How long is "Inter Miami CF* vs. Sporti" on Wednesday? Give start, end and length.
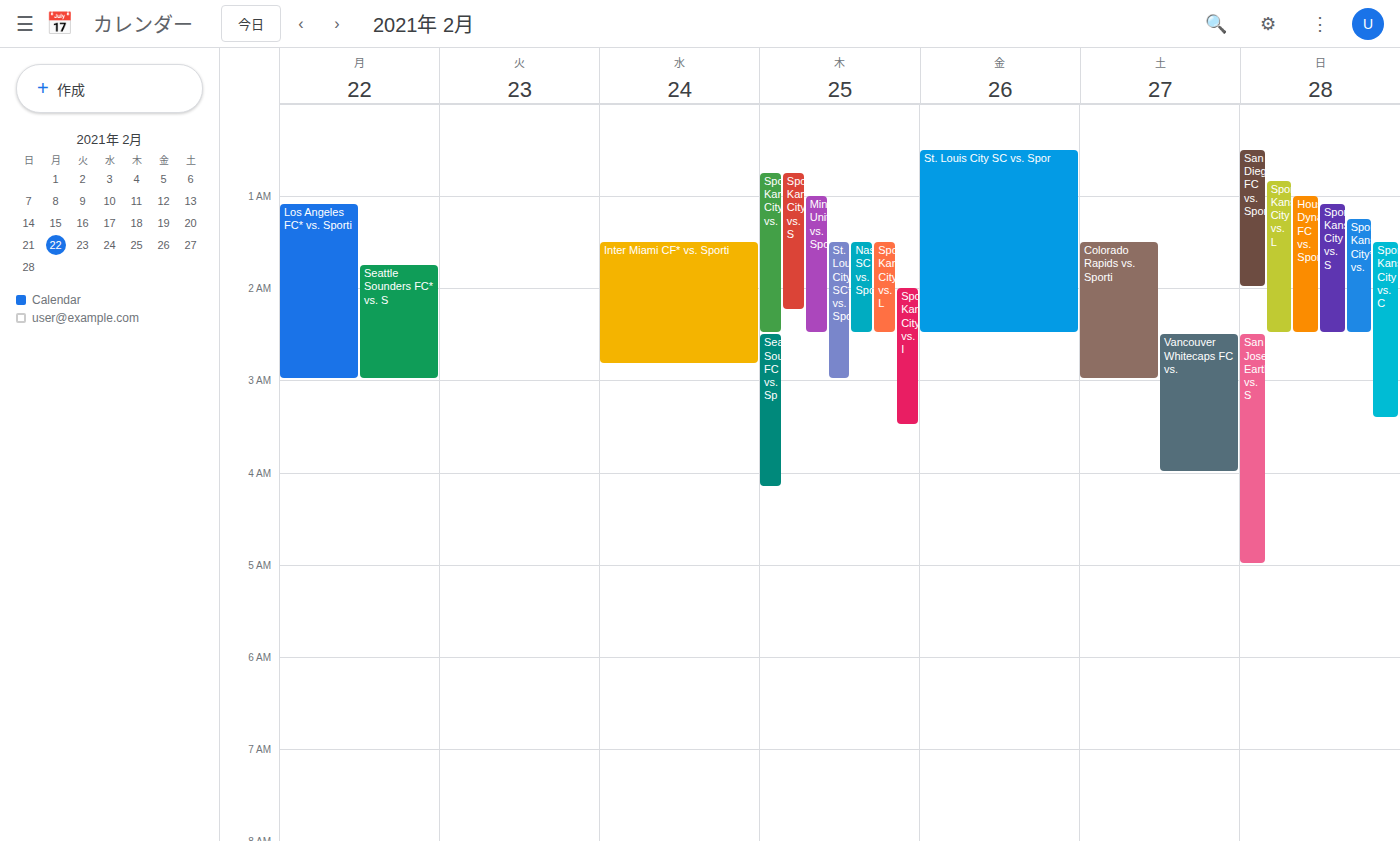
1:30 AM to 2:50 AM, 1 hour 20 minutes